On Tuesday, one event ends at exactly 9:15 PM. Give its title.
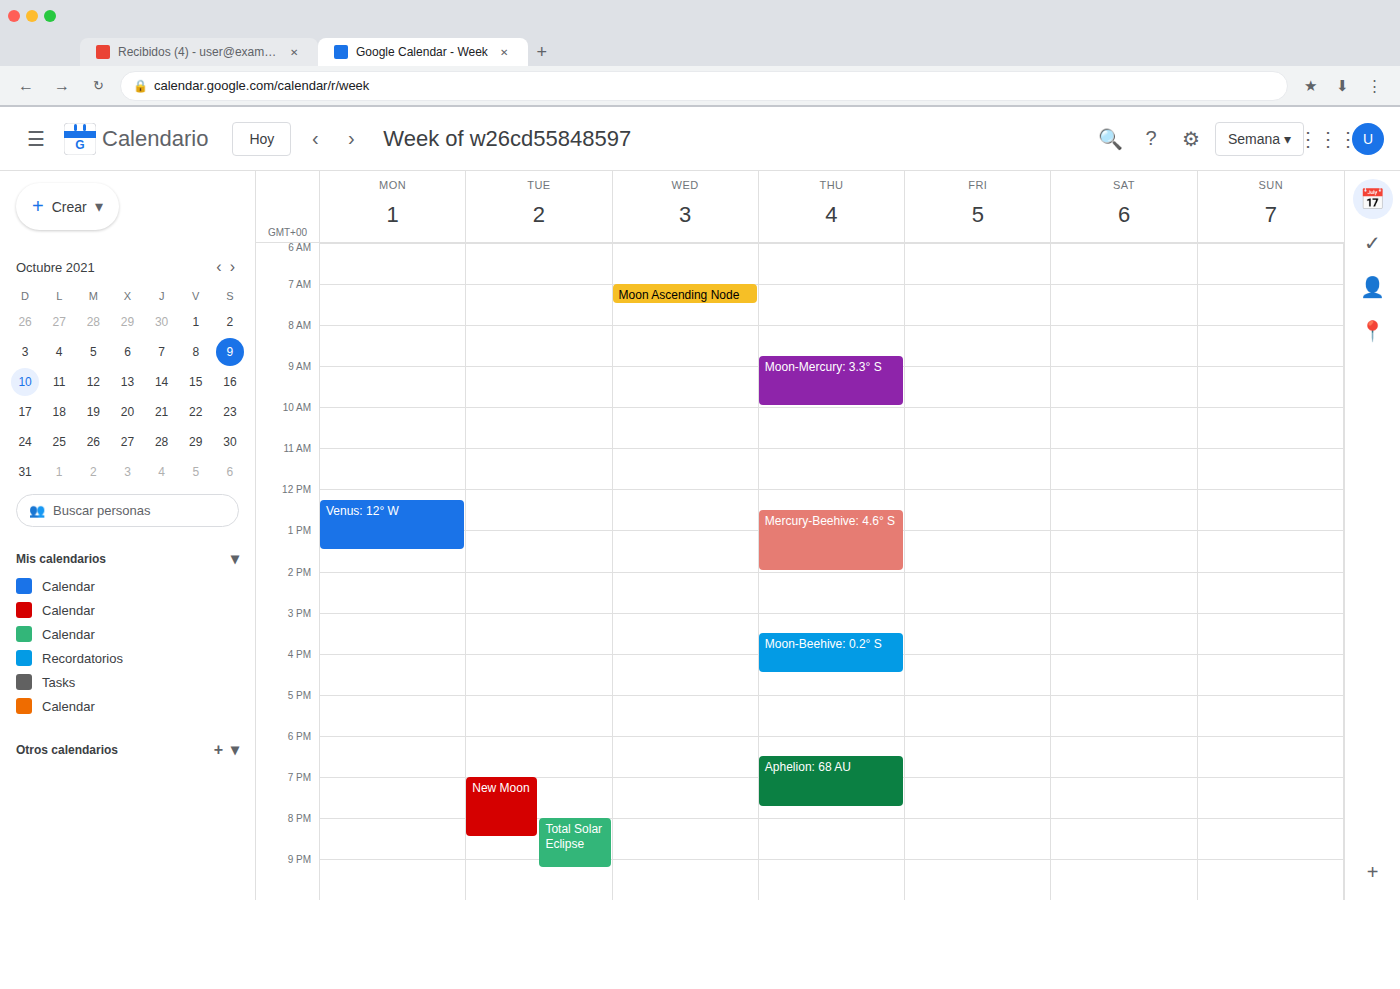
"Total Solar Eclipse"